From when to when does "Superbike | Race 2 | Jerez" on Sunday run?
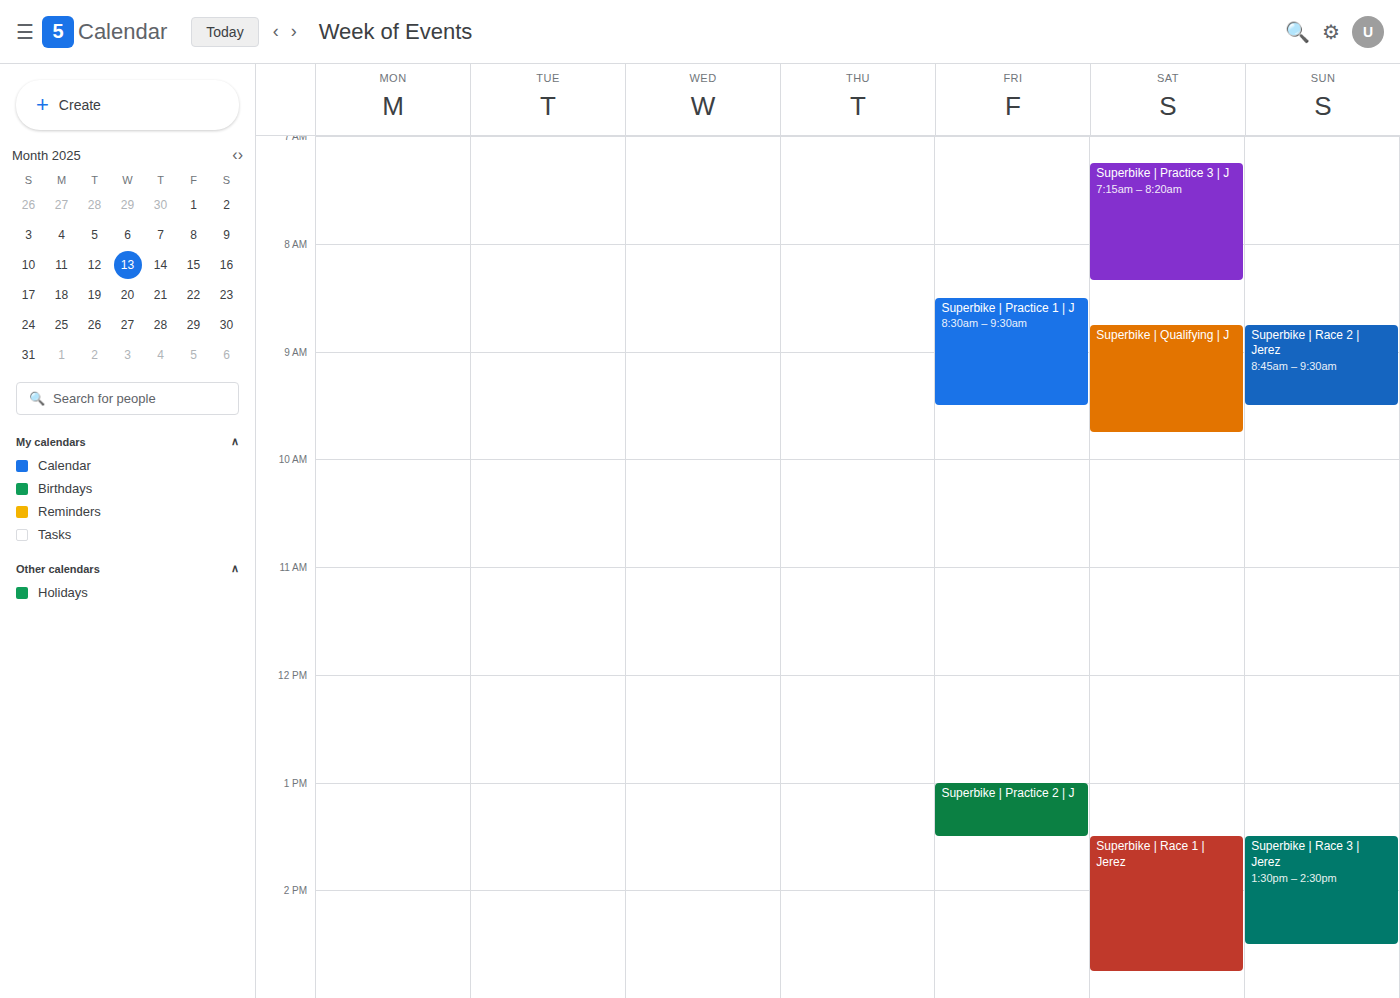
8:45 AM to 9:30 AM